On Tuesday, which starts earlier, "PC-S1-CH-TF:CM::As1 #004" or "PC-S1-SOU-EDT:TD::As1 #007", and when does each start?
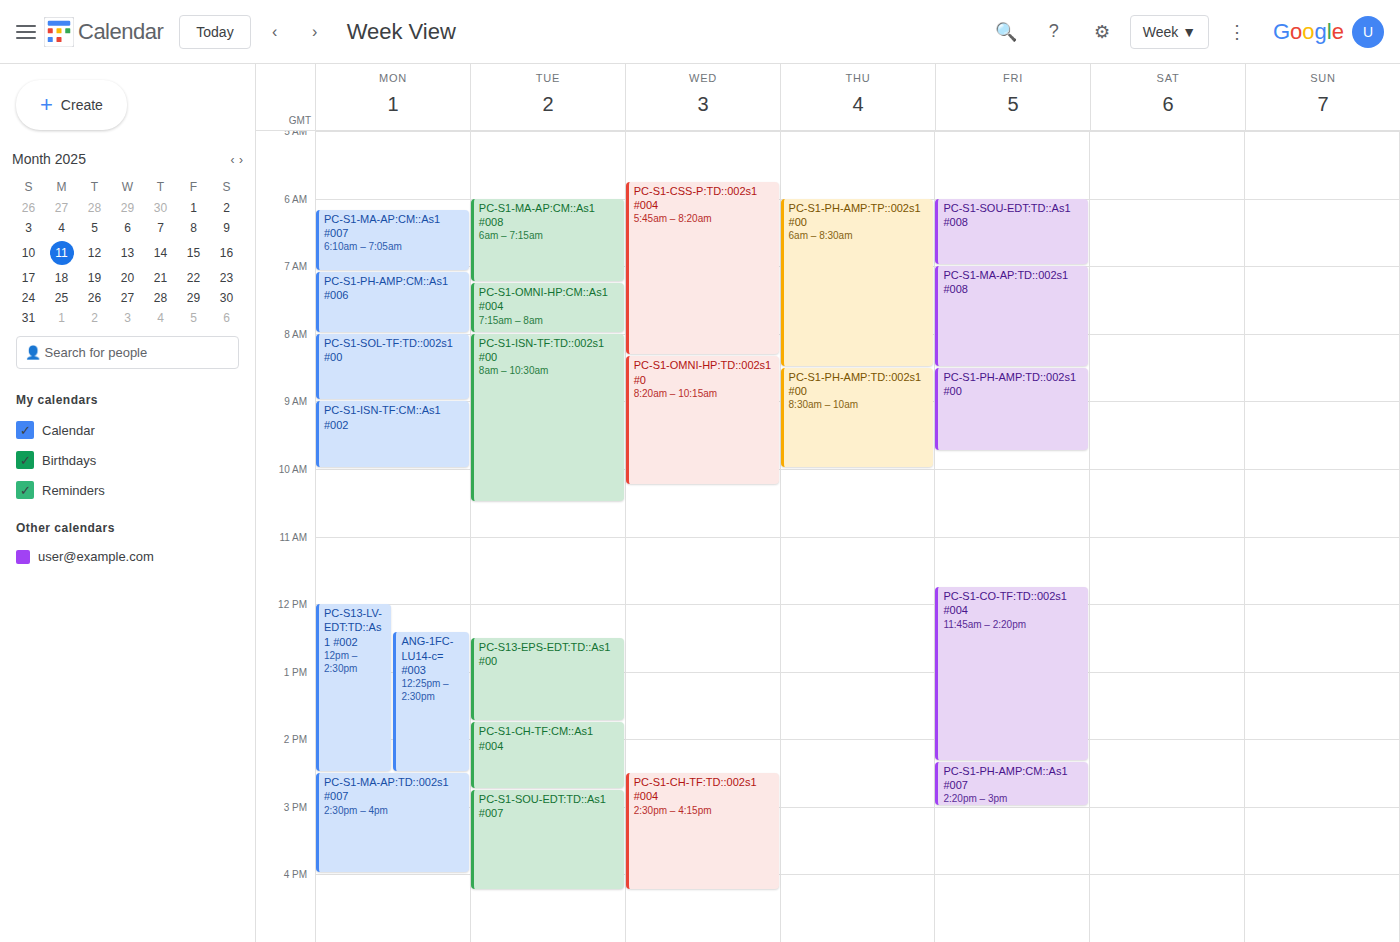
"PC-S1-CH-TF:CM::As1 #004" 1:45 PM; "PC-S1-SOU-EDT:TD::As1 #007" 2:45 PM.